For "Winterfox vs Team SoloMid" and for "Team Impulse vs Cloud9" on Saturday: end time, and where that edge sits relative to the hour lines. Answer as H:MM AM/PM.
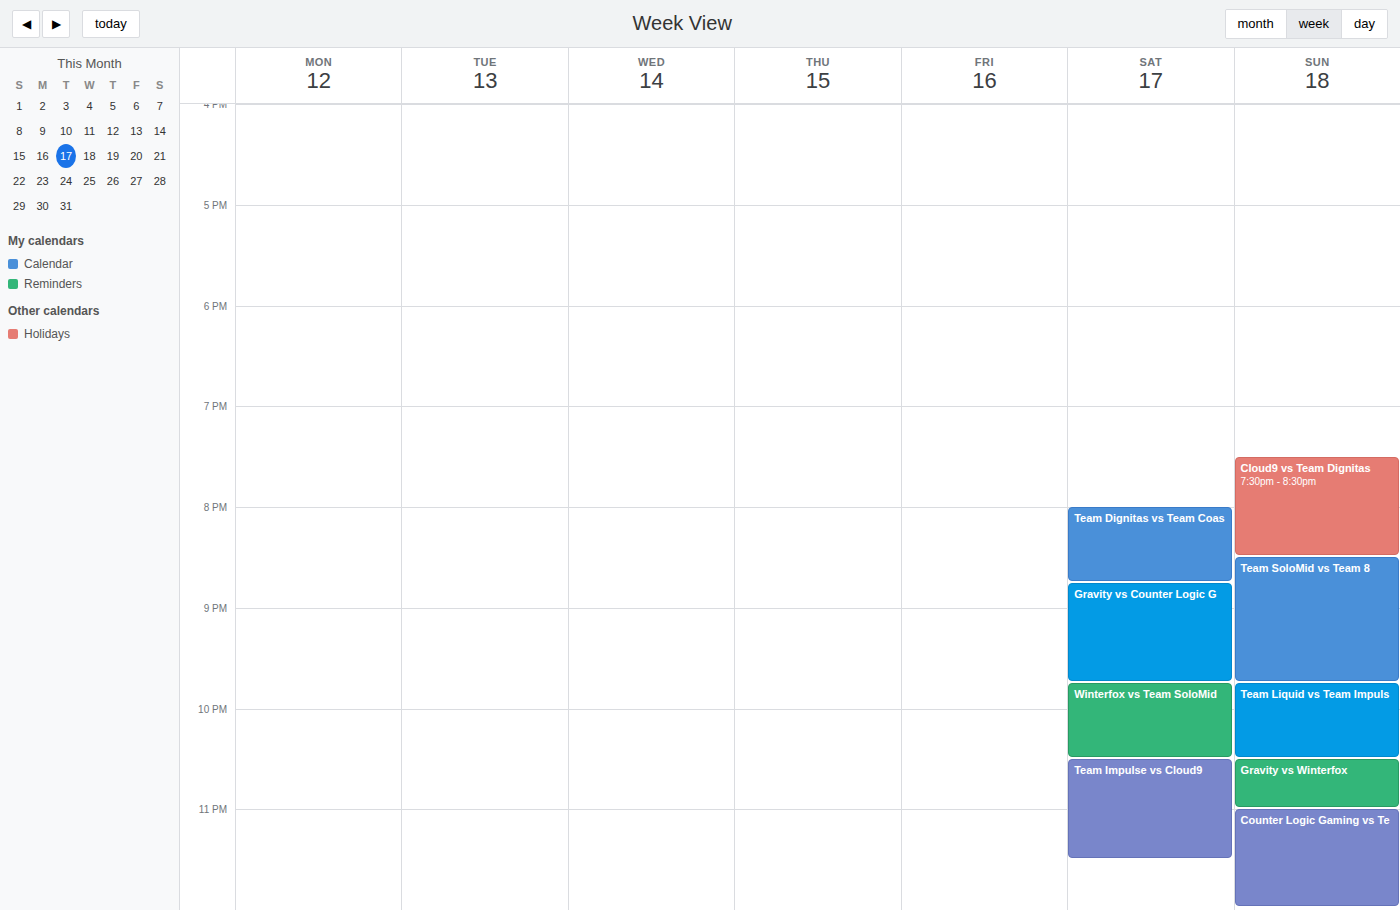
"Winterfox vs Team SoloMid": 10:30 PM, halfway between the 10 PM and 11 PM lines. "Team Impulse vs Cloud9": 11:30 PM, halfway between the 11 PM and 12 AM lines.